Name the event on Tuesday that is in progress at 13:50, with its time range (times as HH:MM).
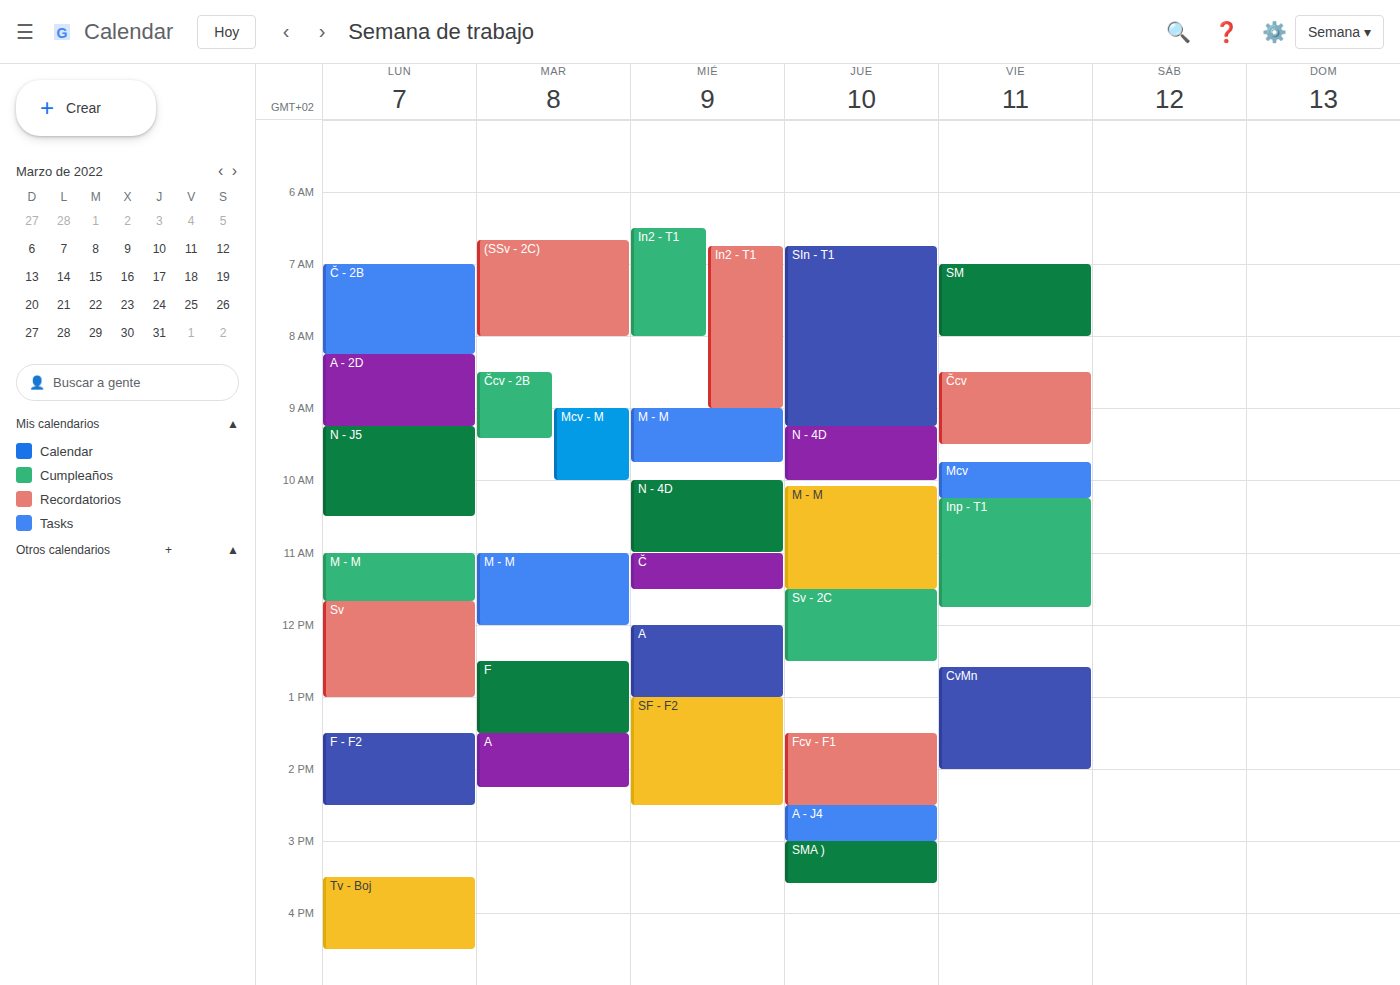
"A", 13:30 to 14:15